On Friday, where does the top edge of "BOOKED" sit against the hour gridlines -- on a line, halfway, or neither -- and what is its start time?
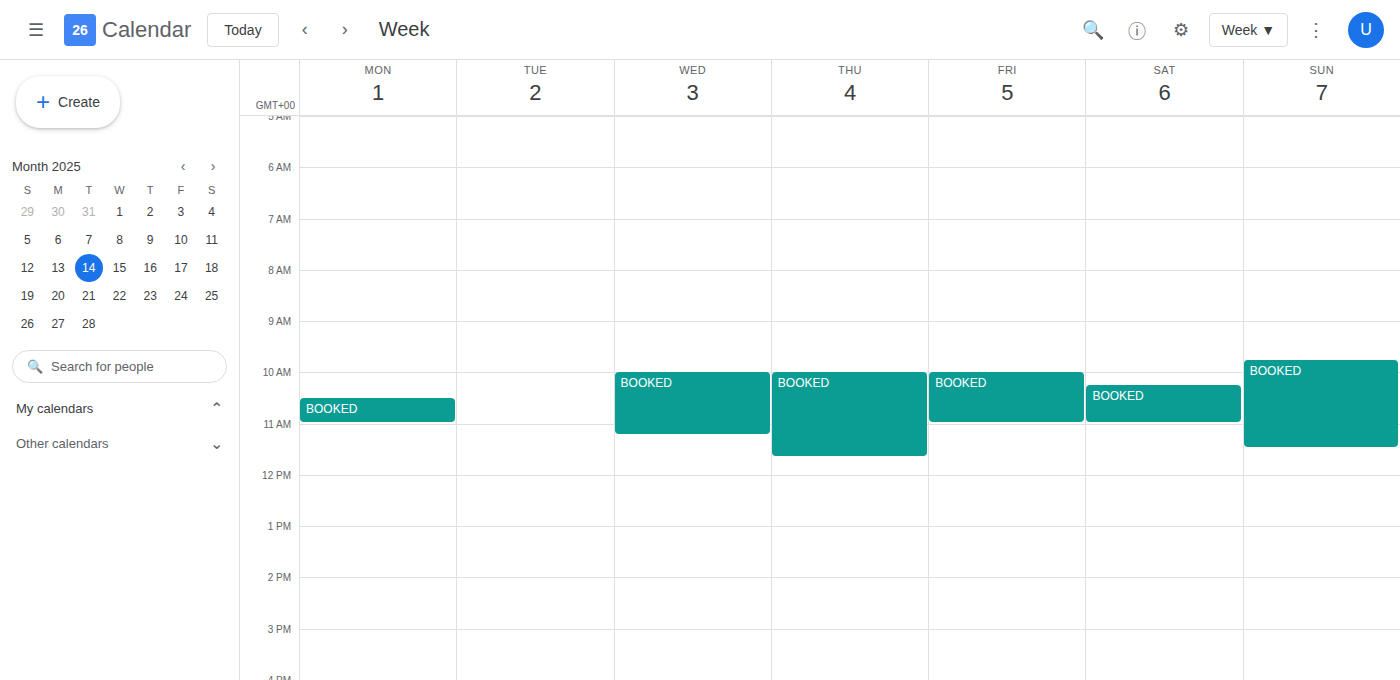
10:00 AM -- exactly on the 10 AM line.